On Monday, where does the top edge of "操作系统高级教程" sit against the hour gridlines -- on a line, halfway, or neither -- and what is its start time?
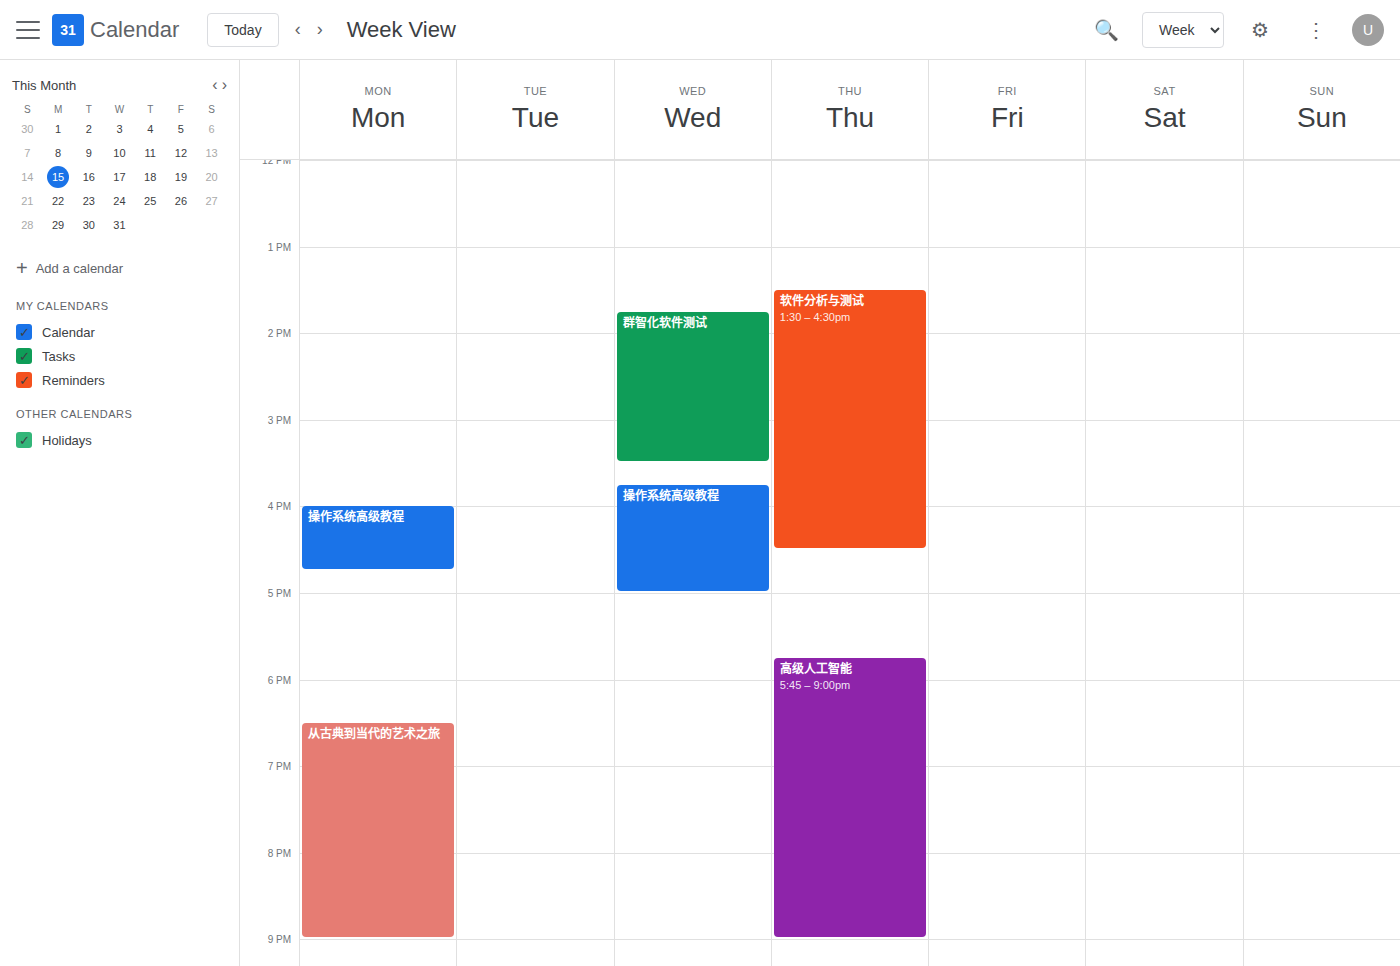
4:00 PM -- exactly on the 4 PM line.